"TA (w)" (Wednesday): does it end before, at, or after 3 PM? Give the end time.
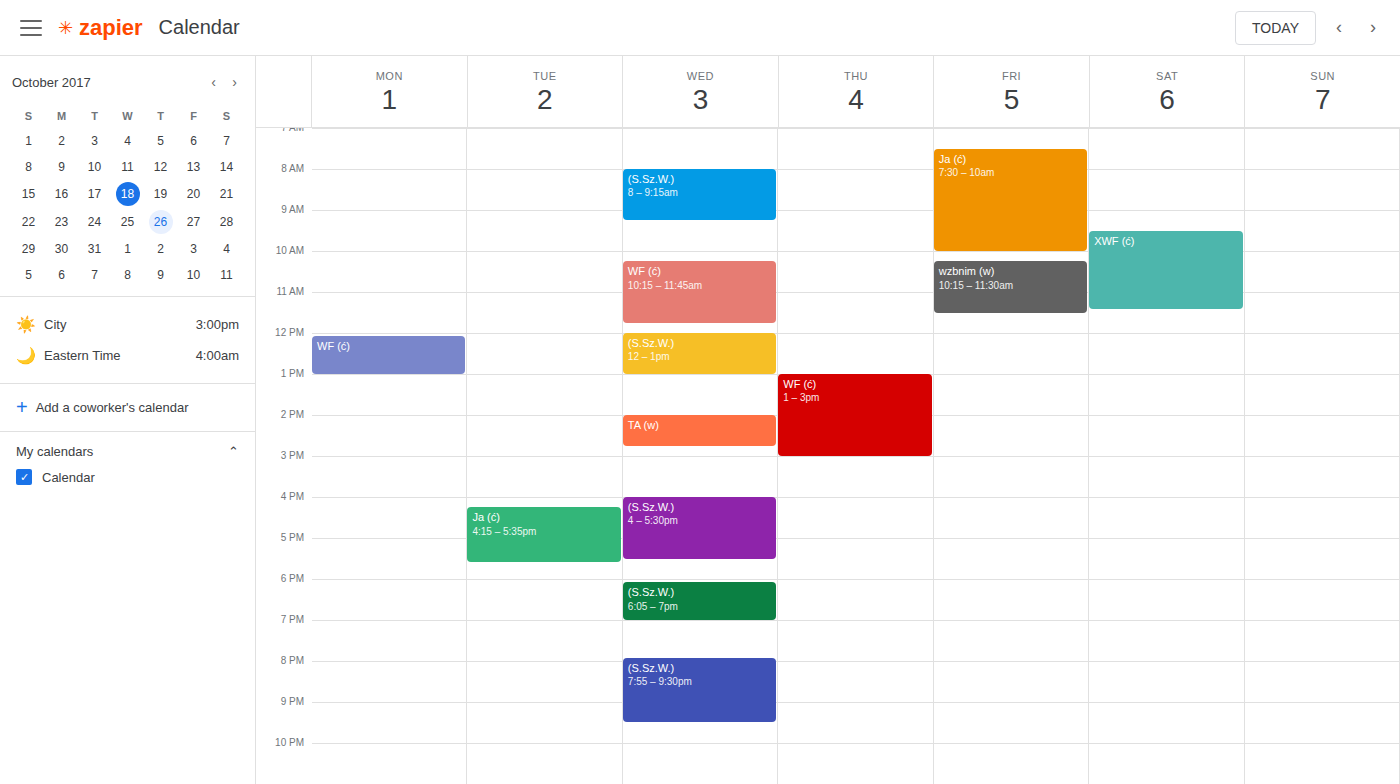
2:45 PM -- before 3 PM, 15 minutes above the 3 PM line.